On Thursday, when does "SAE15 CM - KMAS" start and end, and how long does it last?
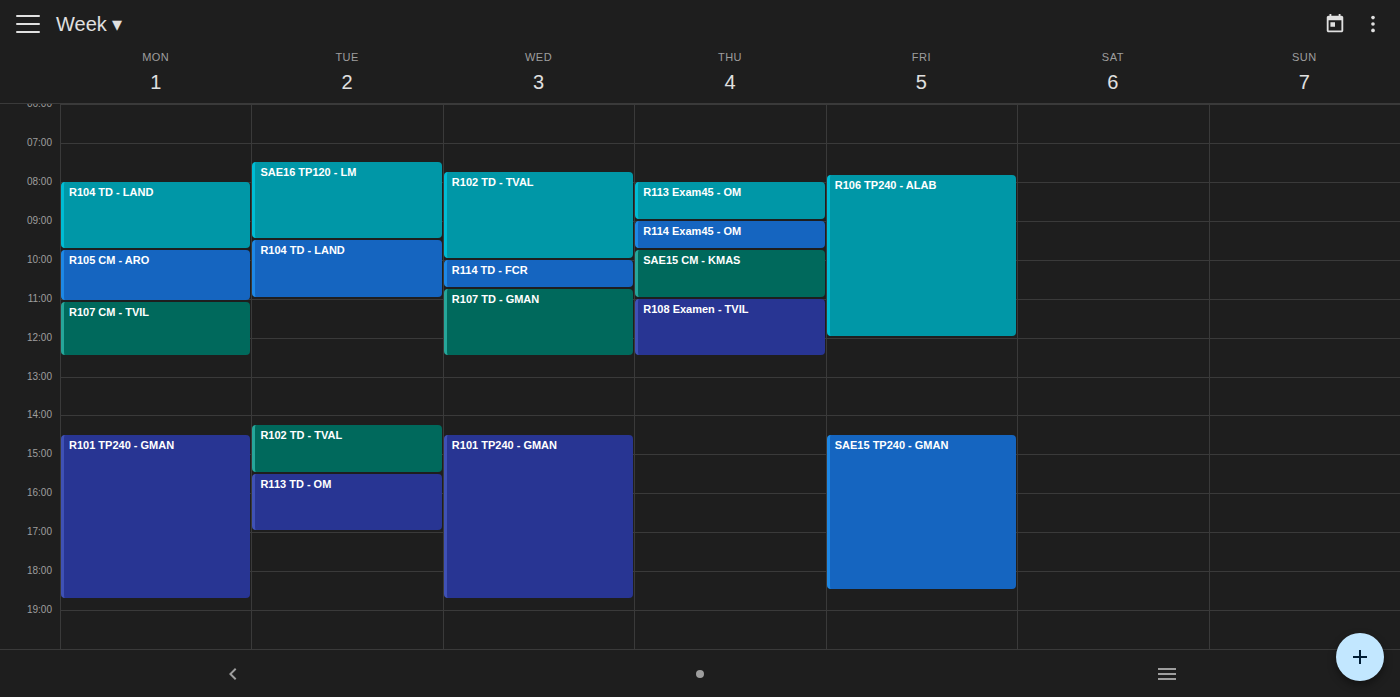
9:45 AM to 11:00 AM, 1 hour 15 minutes